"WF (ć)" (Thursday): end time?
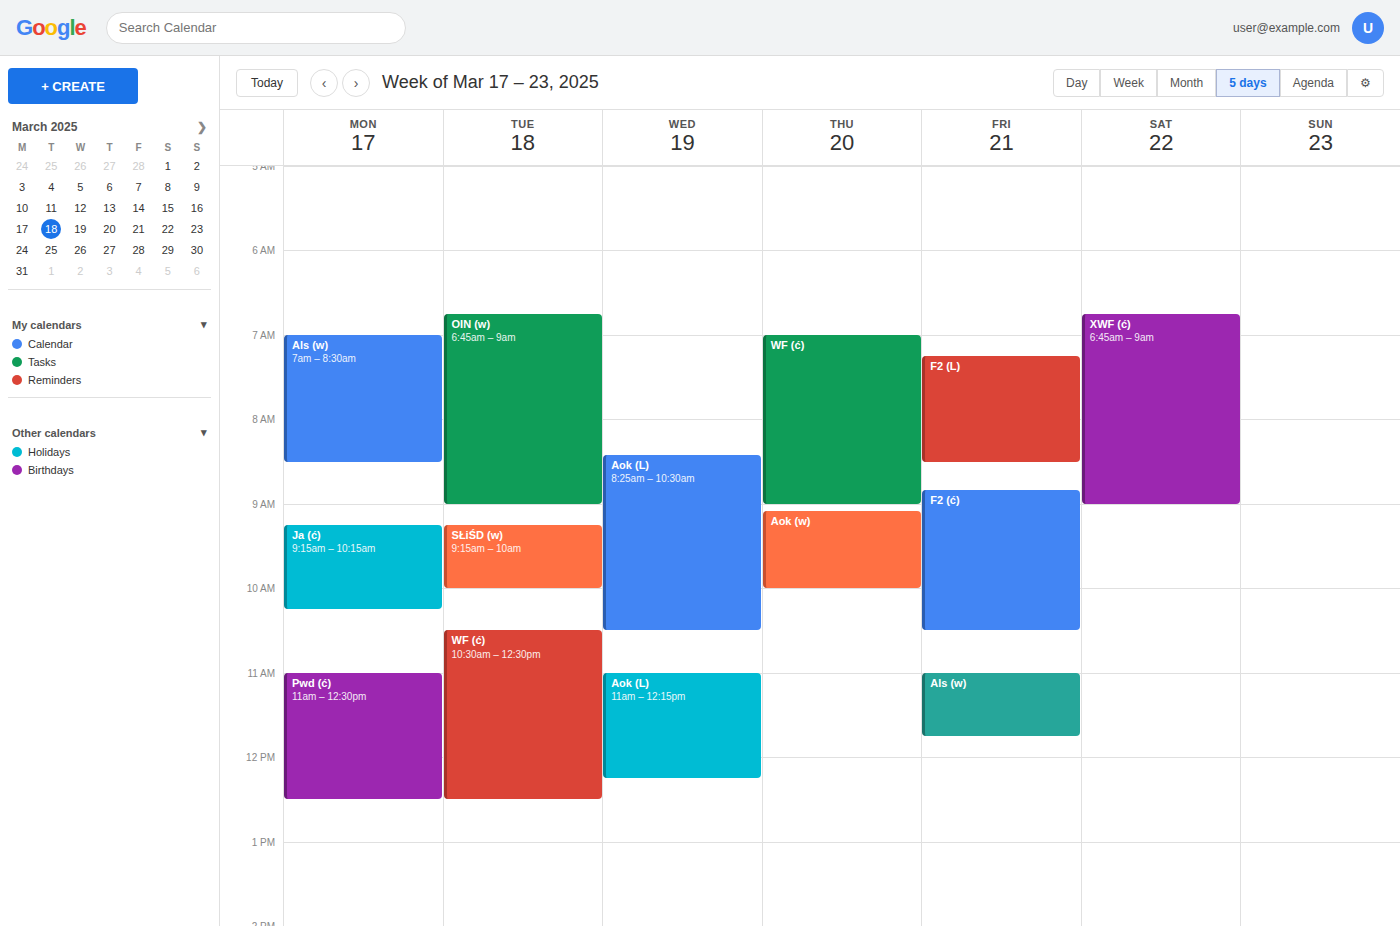
9:00 AM